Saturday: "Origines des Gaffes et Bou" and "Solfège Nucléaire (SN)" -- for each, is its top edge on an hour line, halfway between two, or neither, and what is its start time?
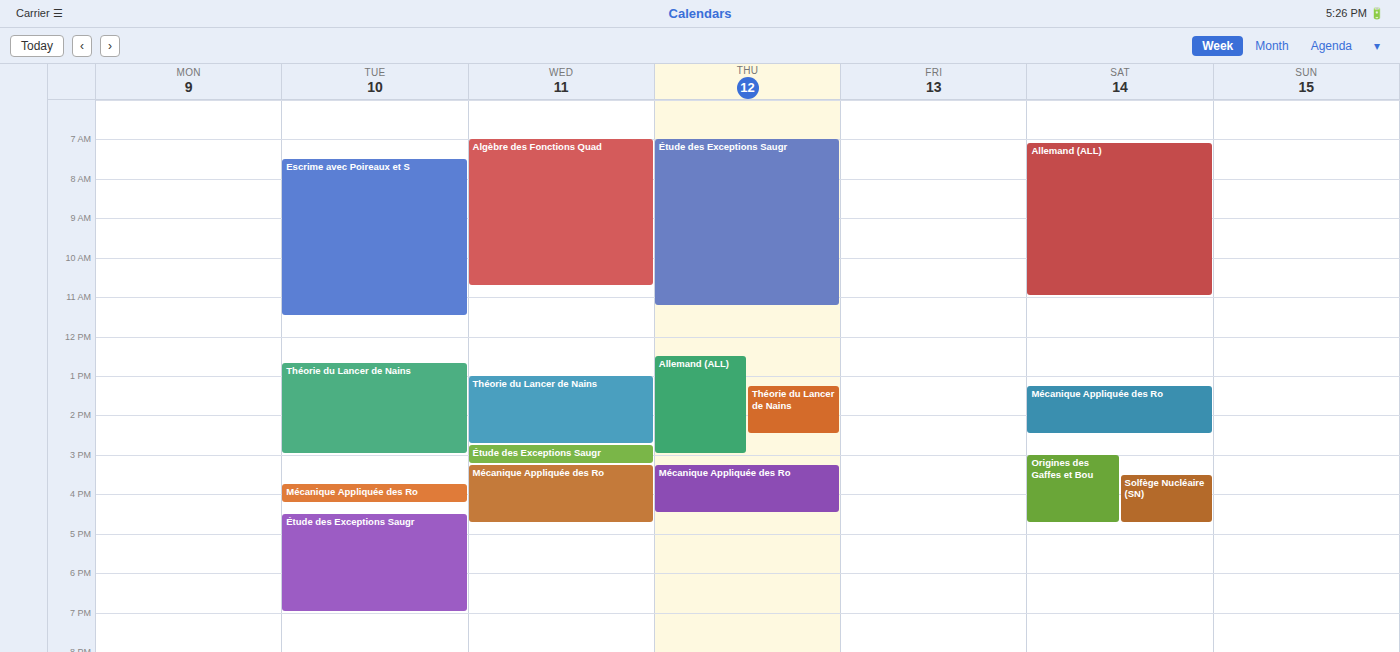
"Origines des Gaffes et Bou": 3:00 PM, exactly on the 3 PM line. "Solfège Nucléaire (SN)": 3:30 PM, halfway between the 3 PM and 4 PM lines.